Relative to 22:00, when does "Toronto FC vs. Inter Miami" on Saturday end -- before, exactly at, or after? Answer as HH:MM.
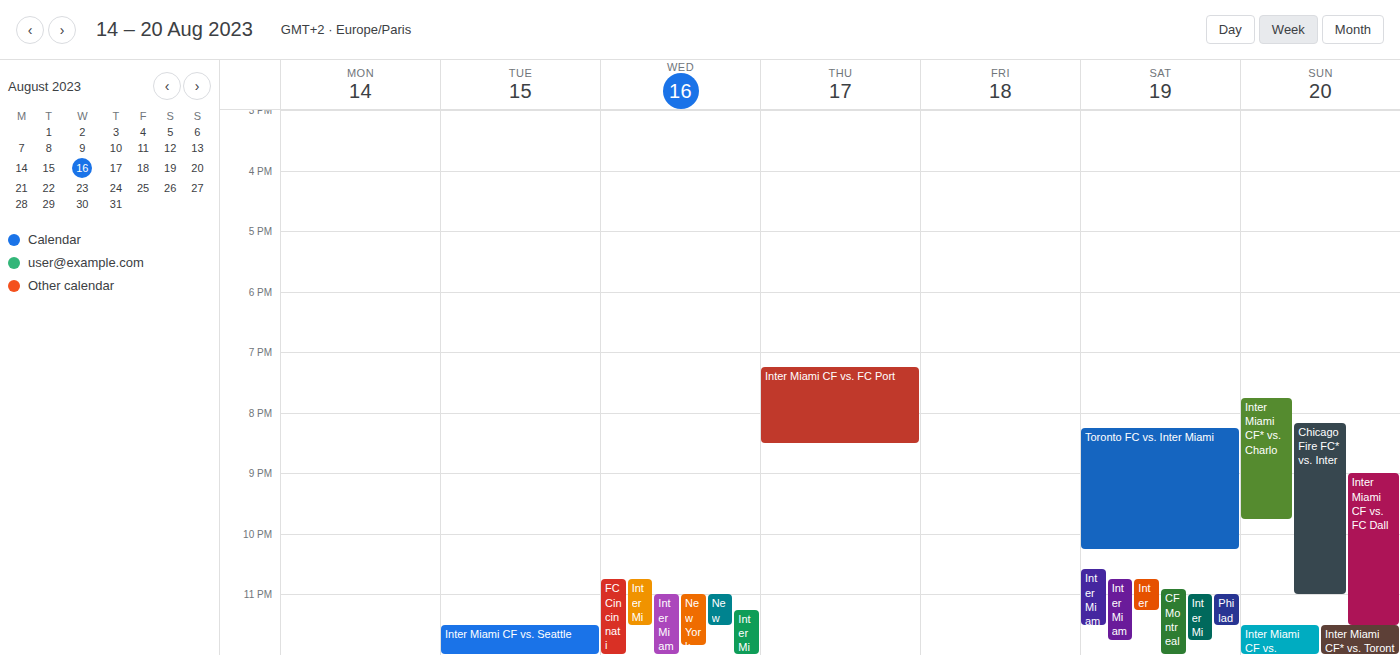
22:15 -- after 22:00, 15 minutes below the 22:00 line.